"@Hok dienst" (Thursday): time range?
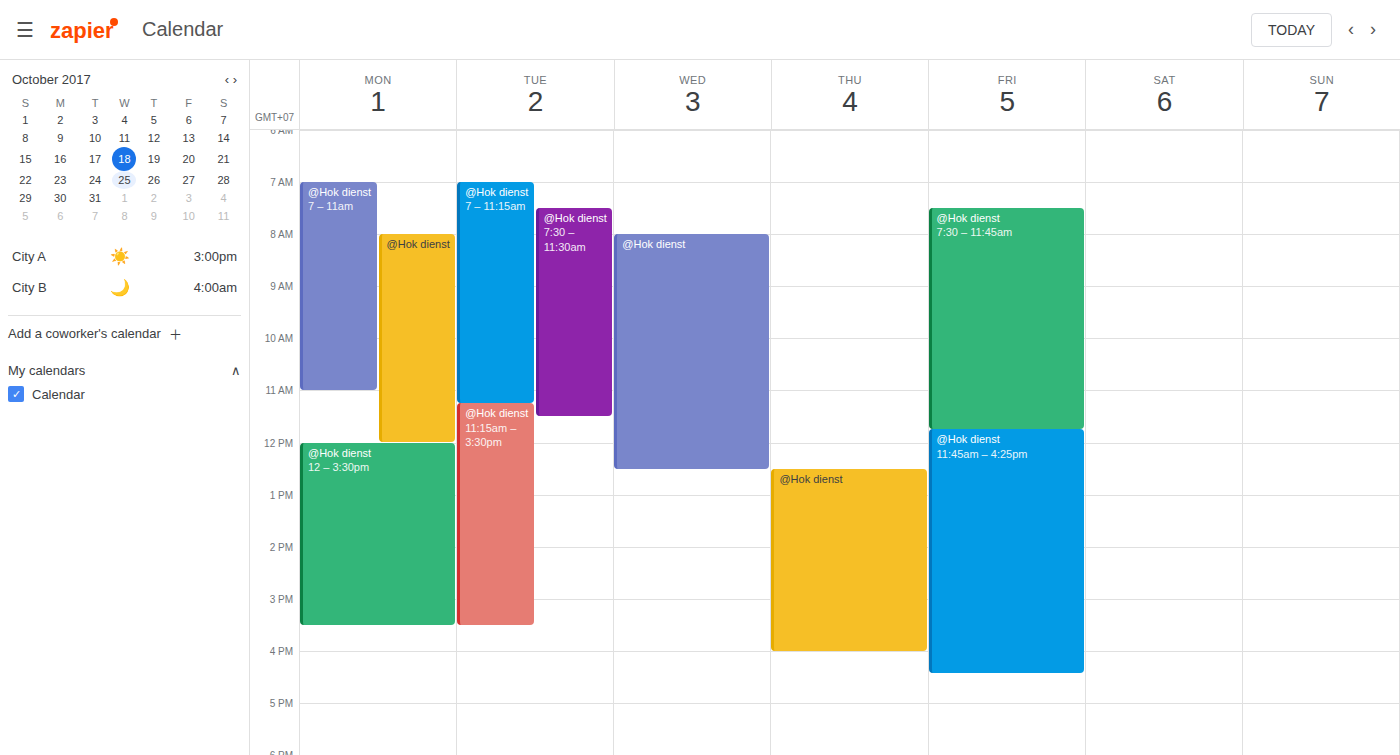
12:30 PM to 4:00 PM